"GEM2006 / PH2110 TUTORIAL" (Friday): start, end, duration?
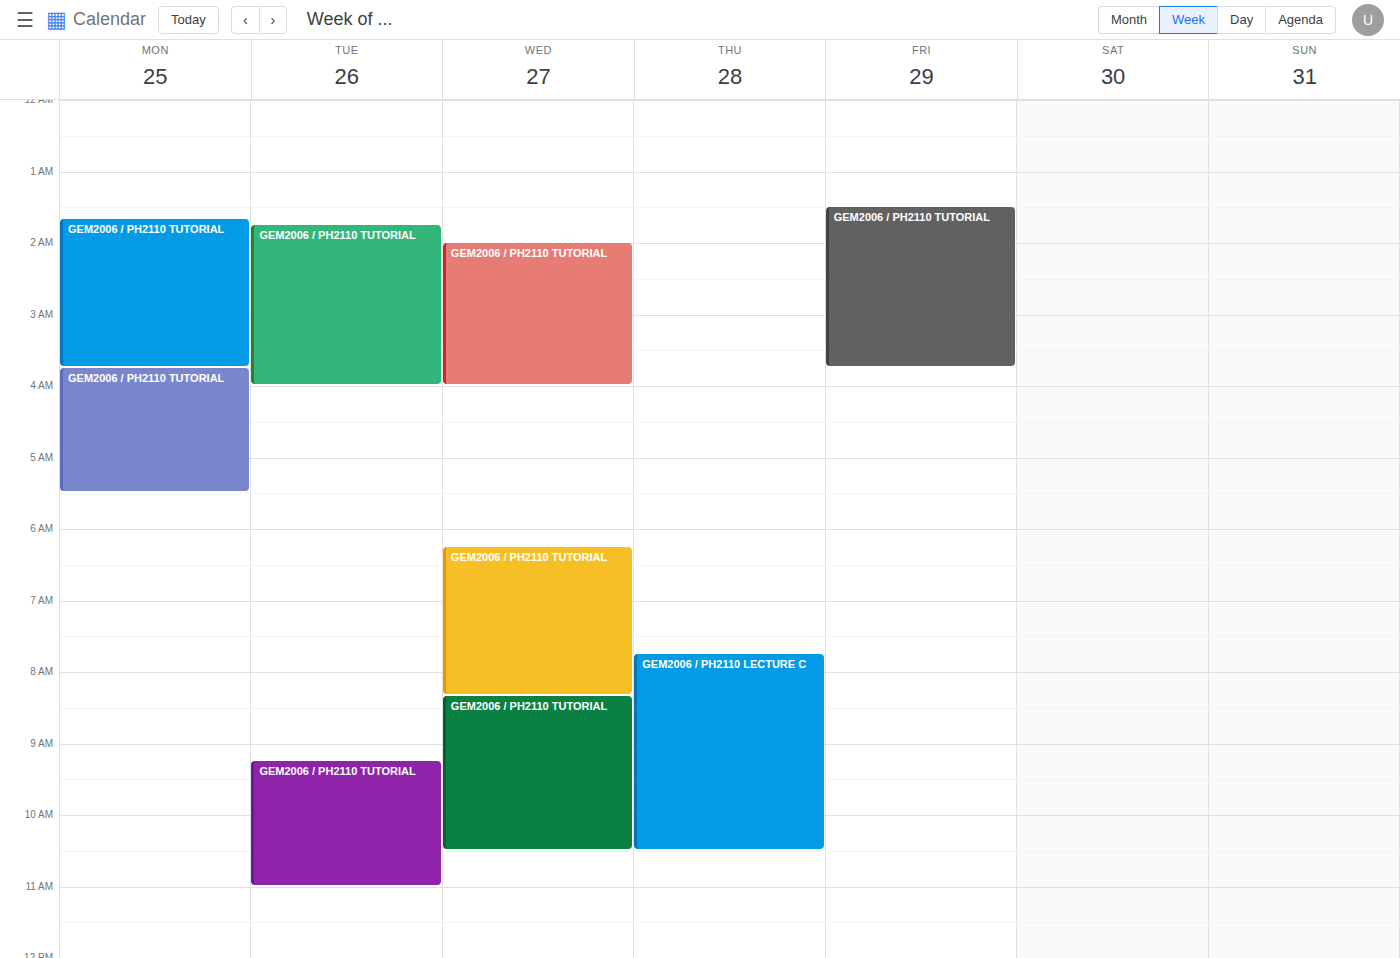
1:30 AM to 3:45 AM, 2 hours 15 minutes